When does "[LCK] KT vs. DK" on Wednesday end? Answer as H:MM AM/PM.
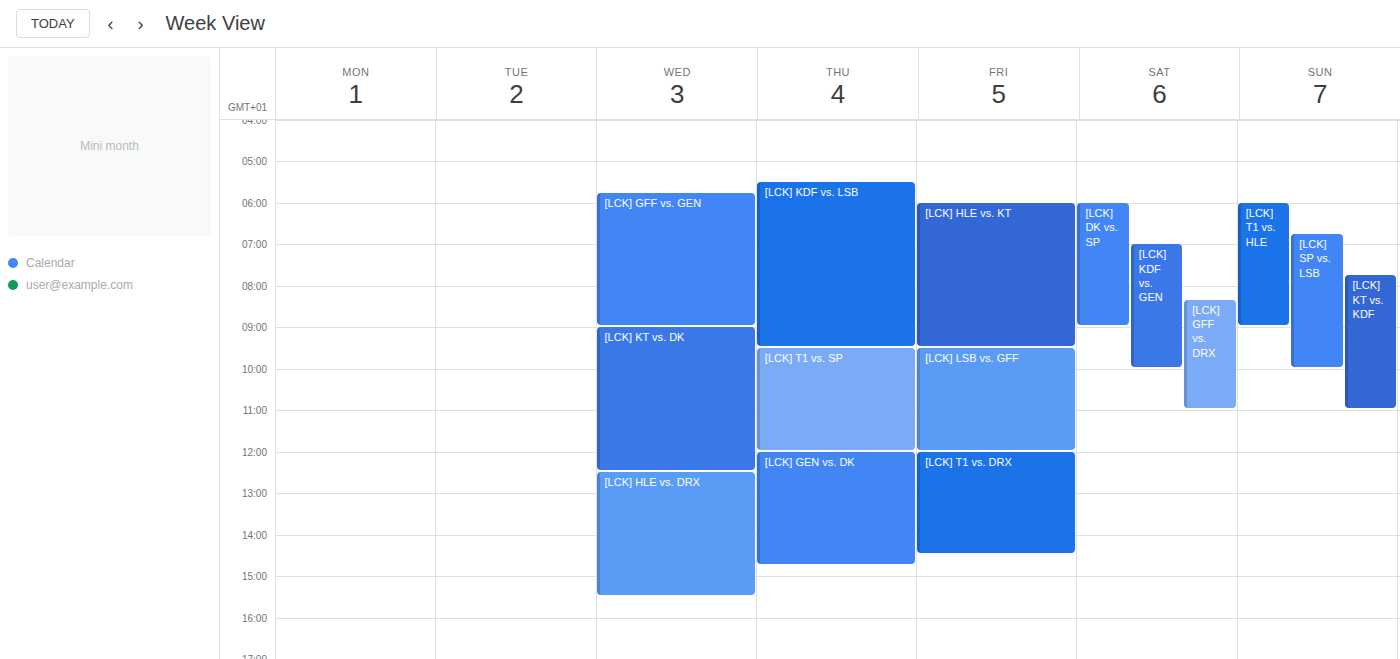
12:30 PM